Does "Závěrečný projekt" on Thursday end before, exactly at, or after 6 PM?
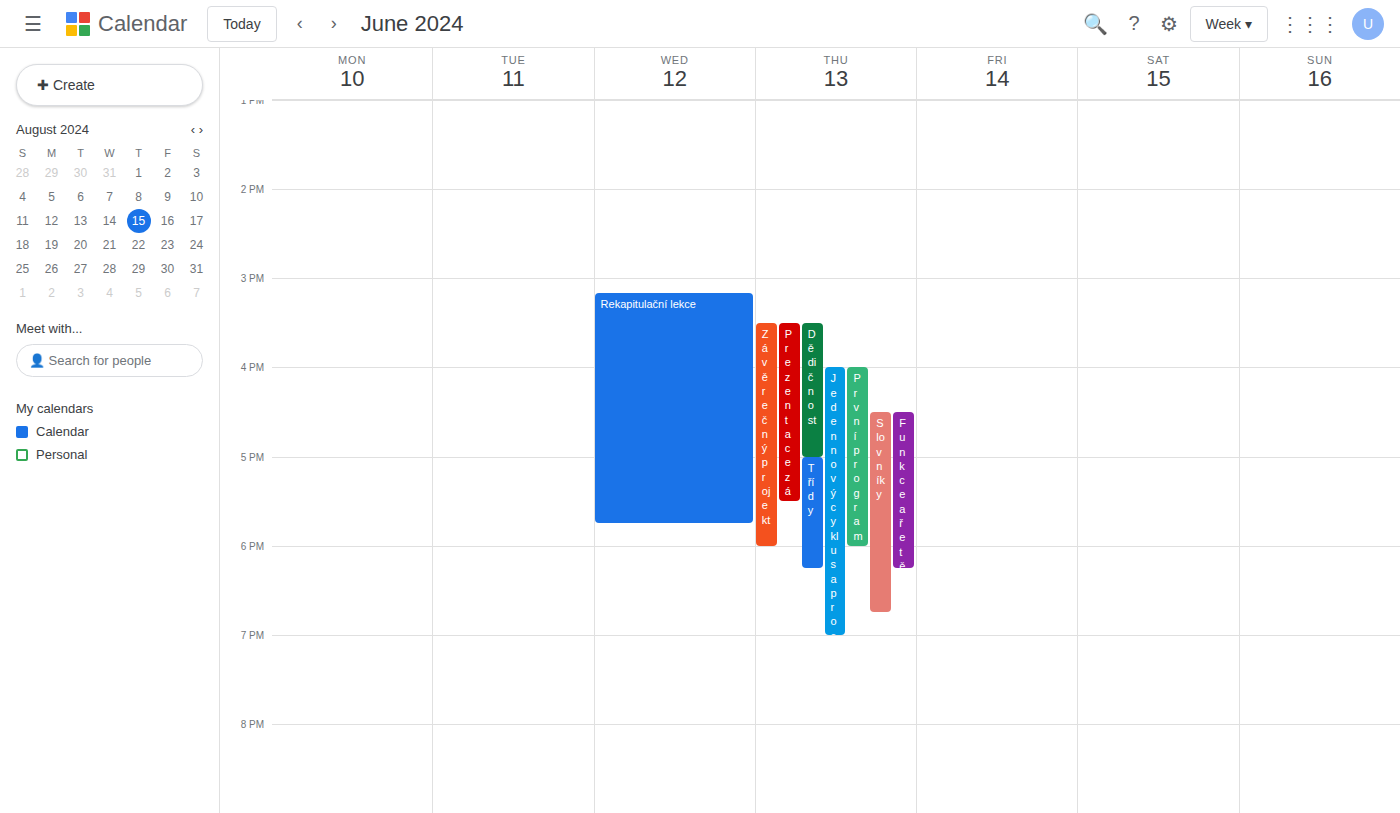
6:00 PM -- exactly at 6 PM, on the 6 PM line.